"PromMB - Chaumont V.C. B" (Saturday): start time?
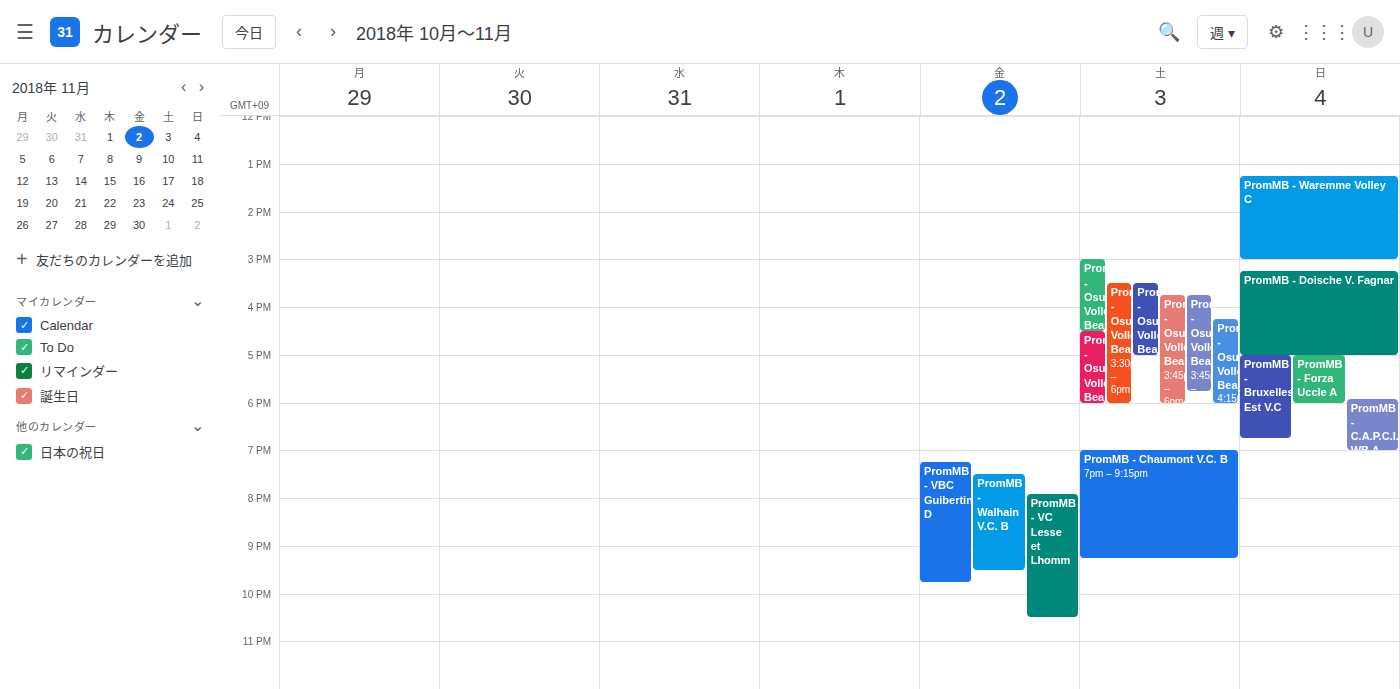
7:00 PM